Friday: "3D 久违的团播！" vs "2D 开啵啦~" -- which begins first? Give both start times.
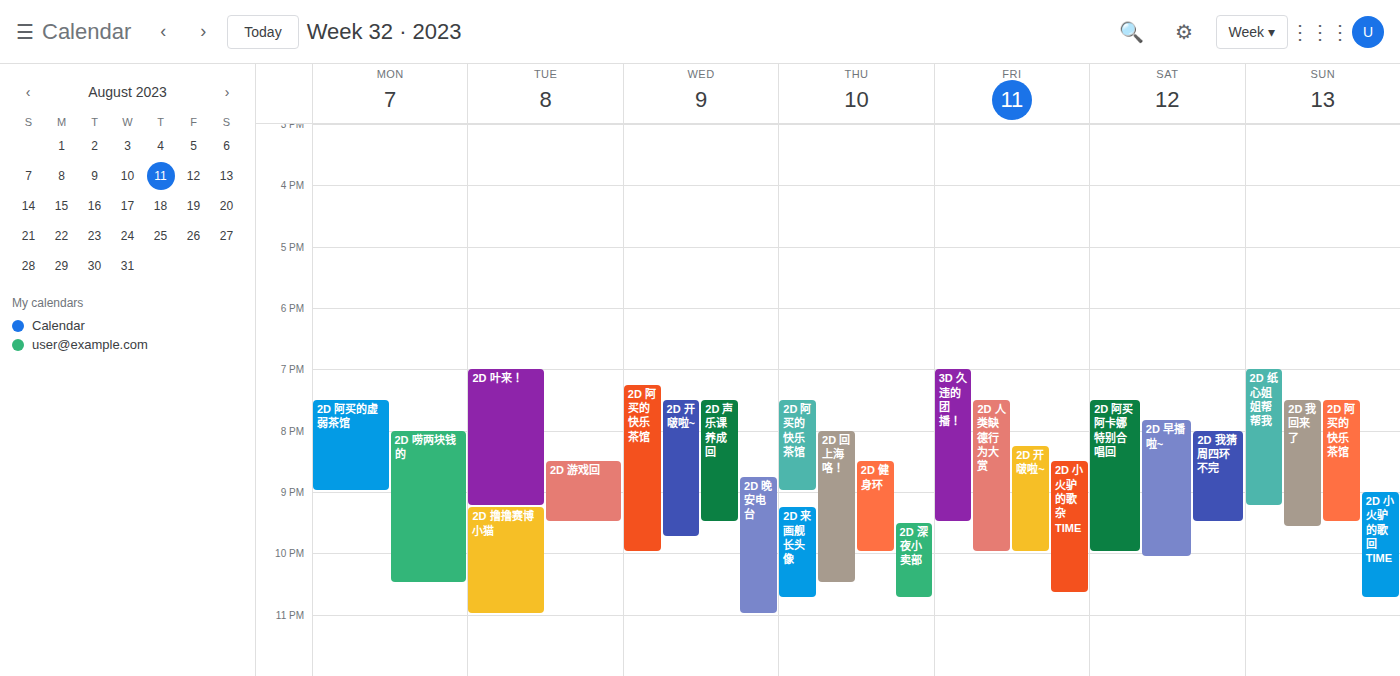
"3D 久违的团播！" 7:00 PM; "2D 开啵啦~" 8:15 PM.